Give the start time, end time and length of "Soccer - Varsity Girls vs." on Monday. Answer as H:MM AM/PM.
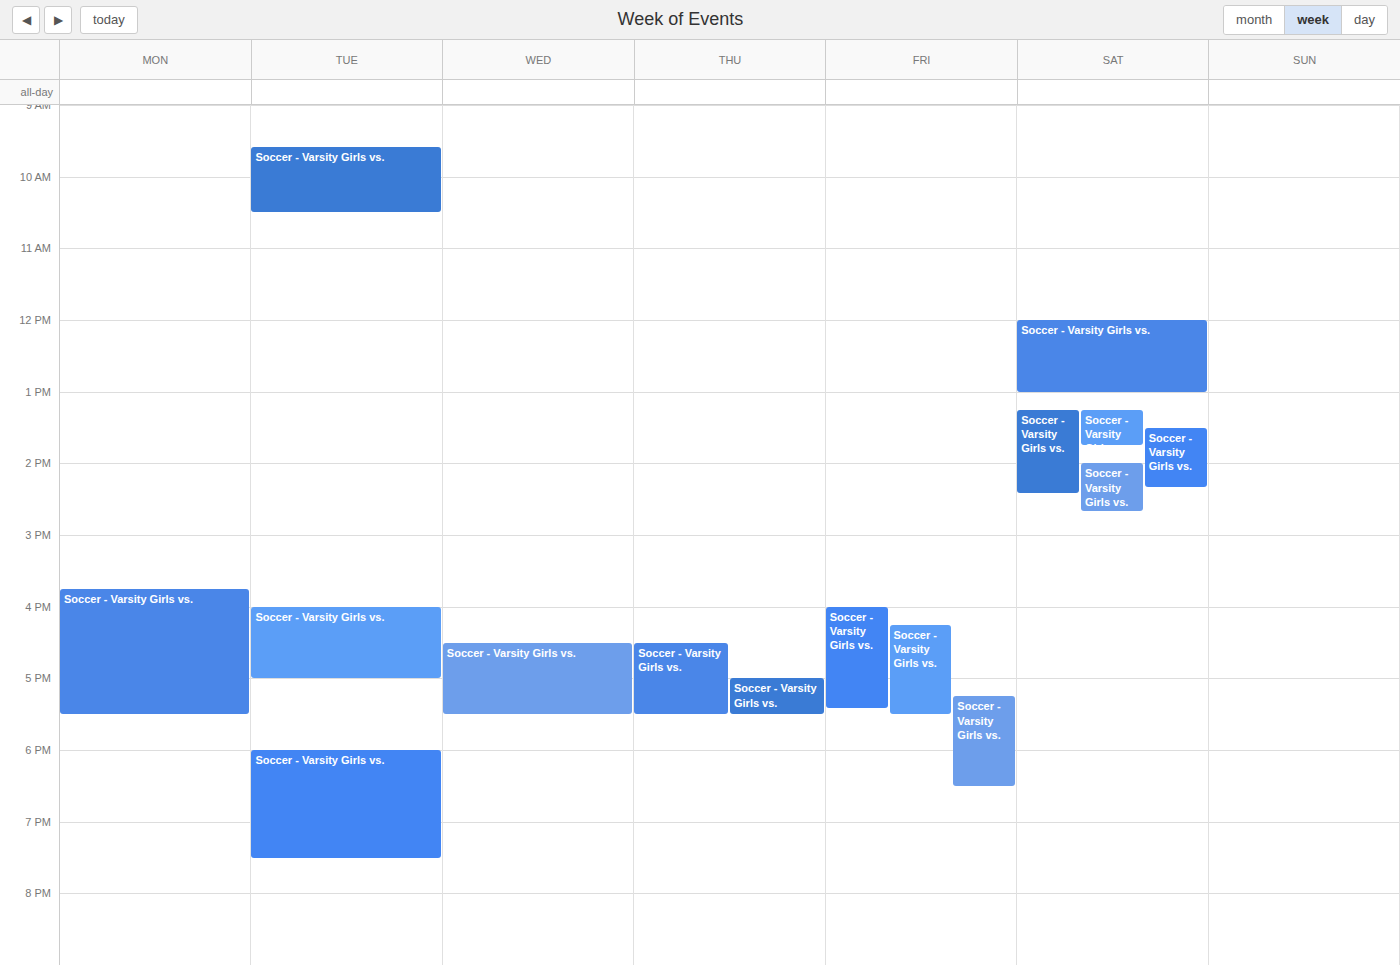
3:45 PM to 5:30 PM, 1 hour 45 minutes